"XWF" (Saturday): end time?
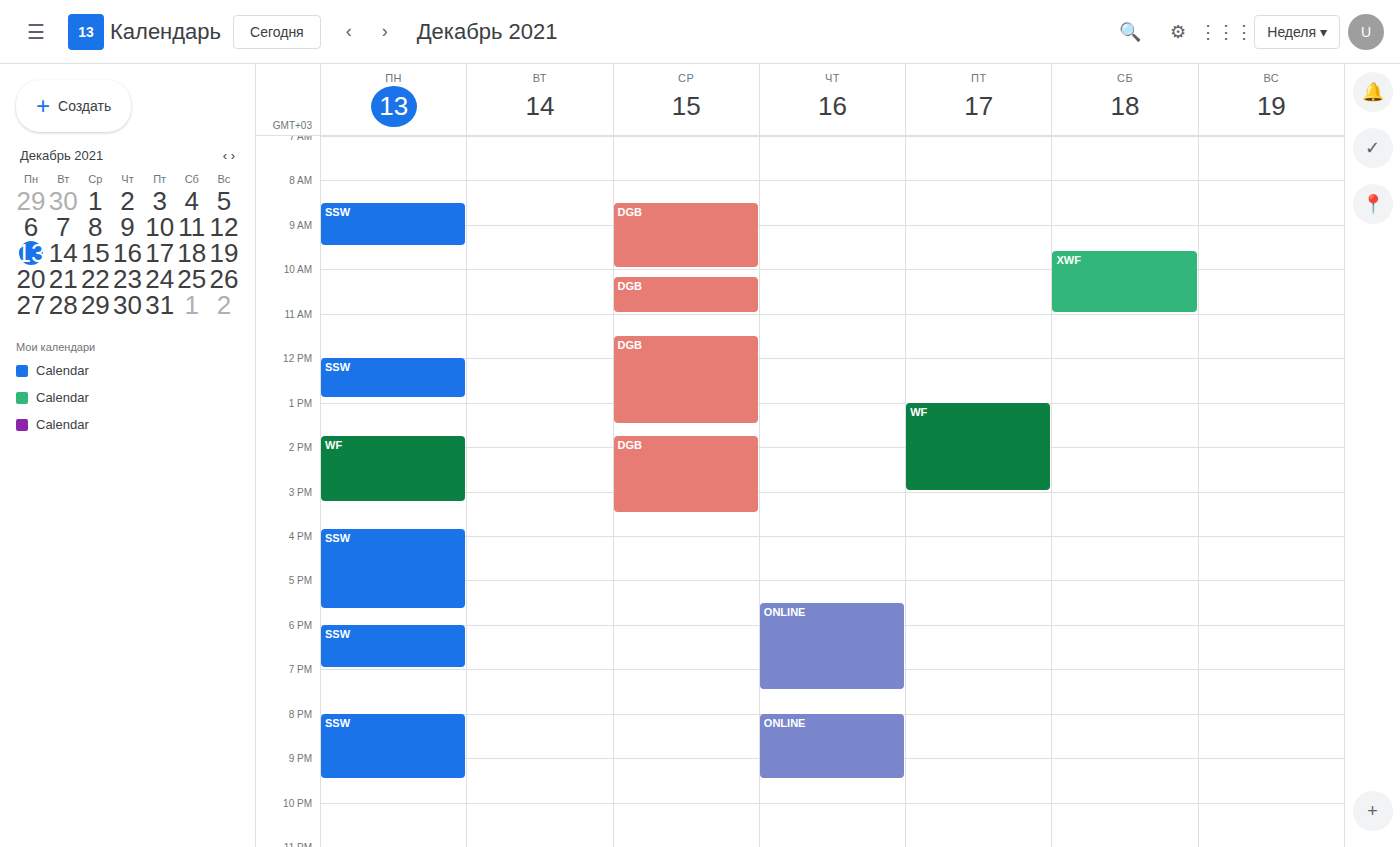
11:00 AM